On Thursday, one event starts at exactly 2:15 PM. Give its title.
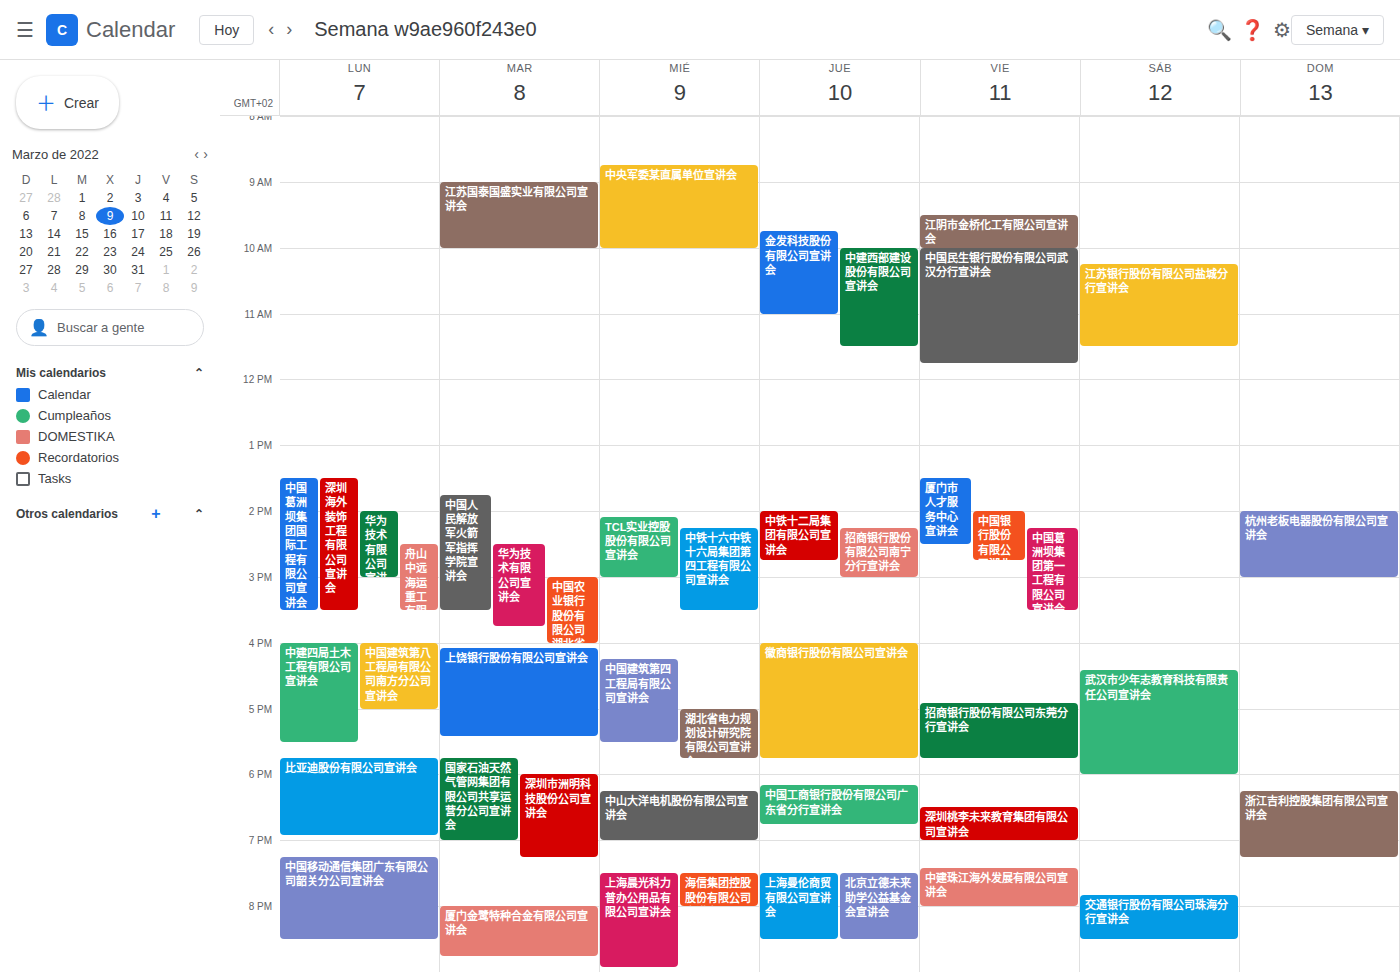
"招商银行股份有限公司南宁分行宣讲会"